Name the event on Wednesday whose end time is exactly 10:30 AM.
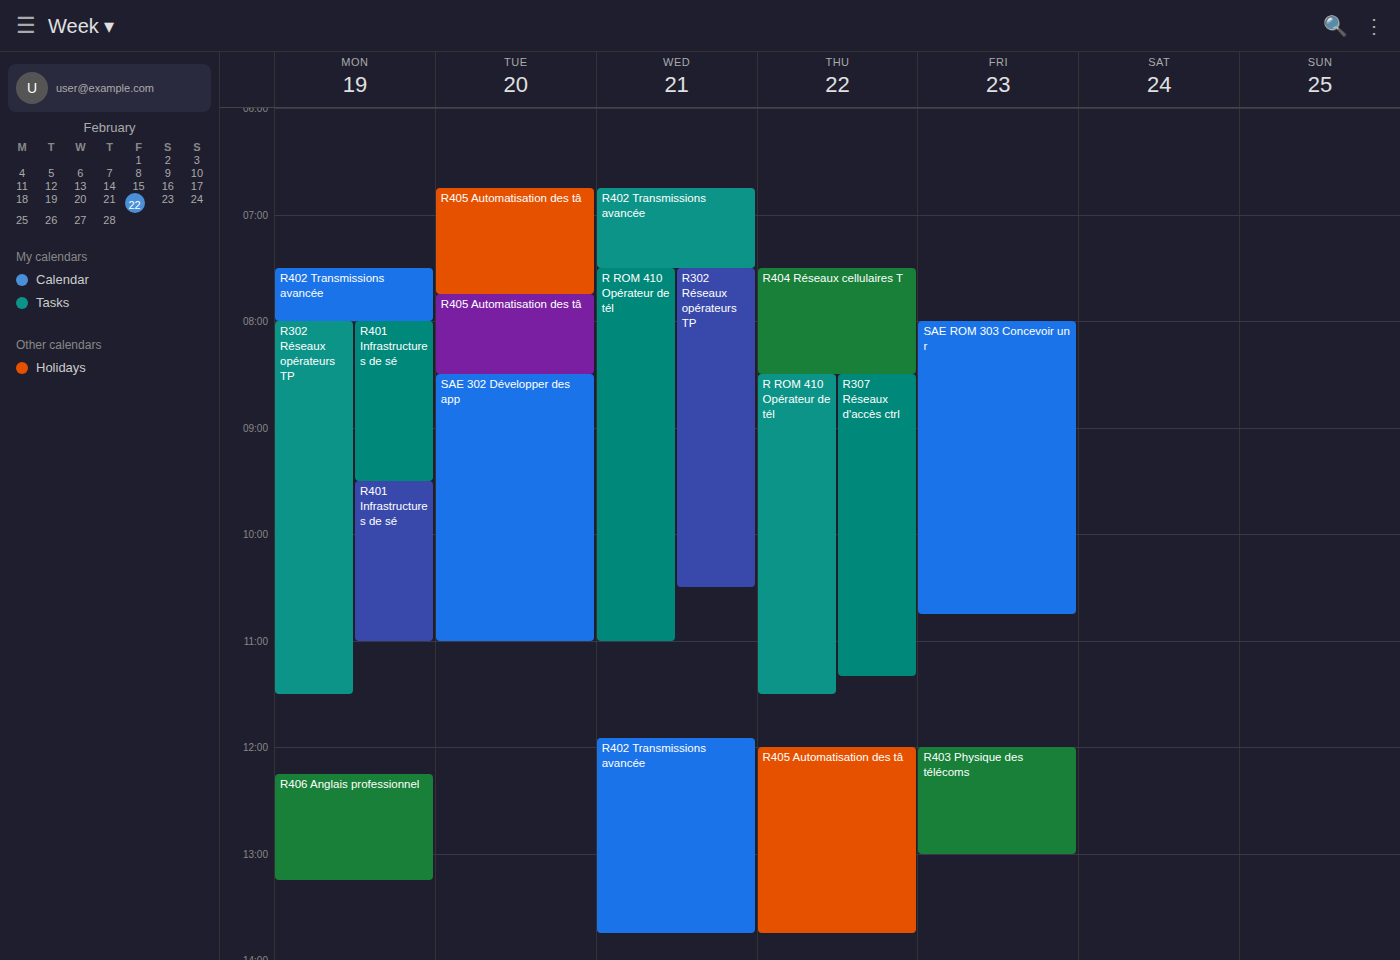
"R302 Réseaux opérateurs TP"